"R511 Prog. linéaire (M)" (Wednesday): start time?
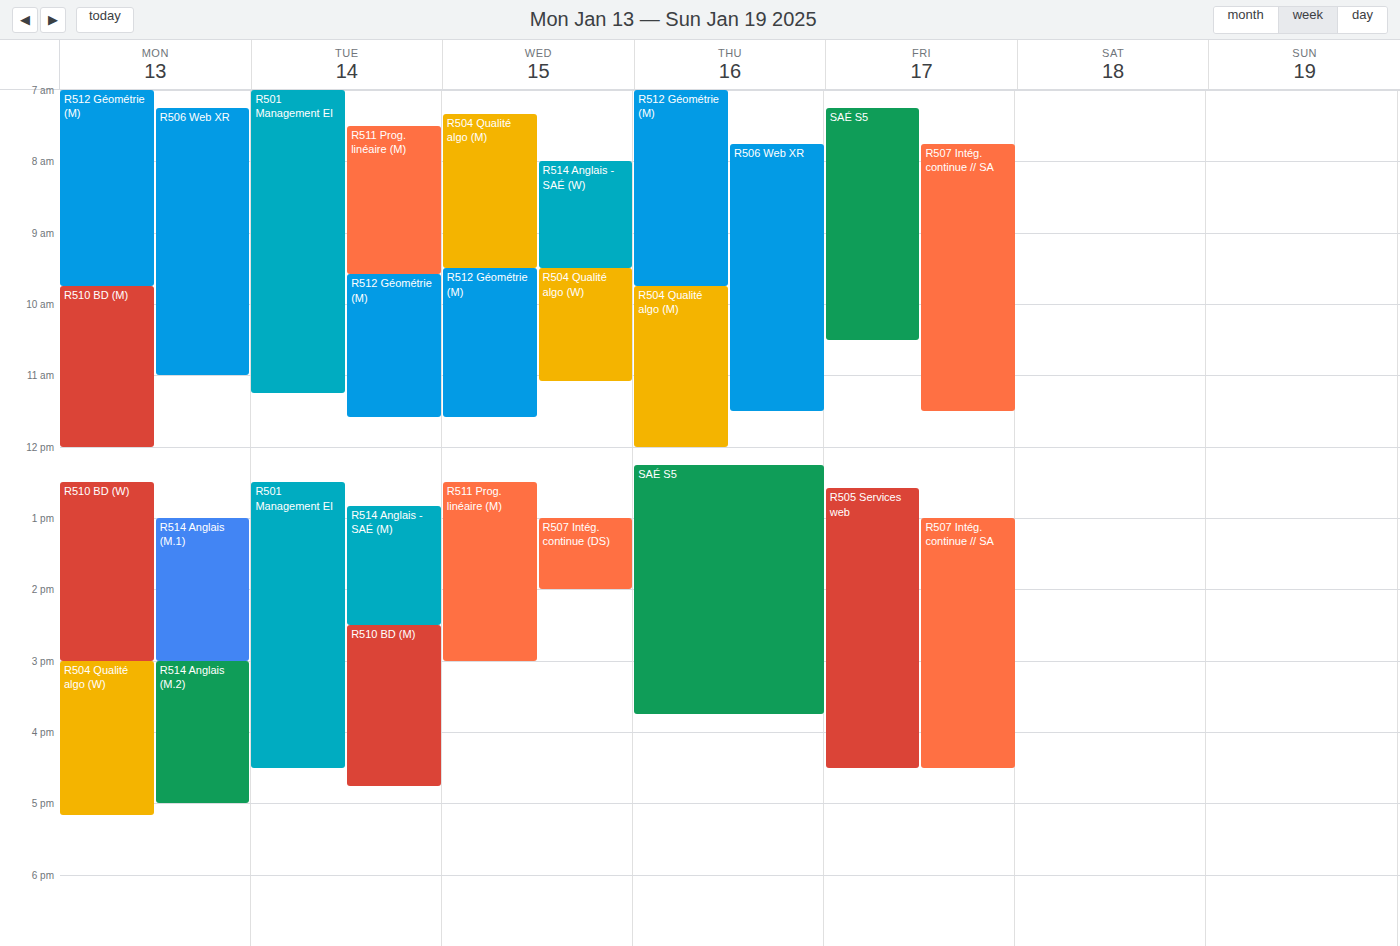
12:30